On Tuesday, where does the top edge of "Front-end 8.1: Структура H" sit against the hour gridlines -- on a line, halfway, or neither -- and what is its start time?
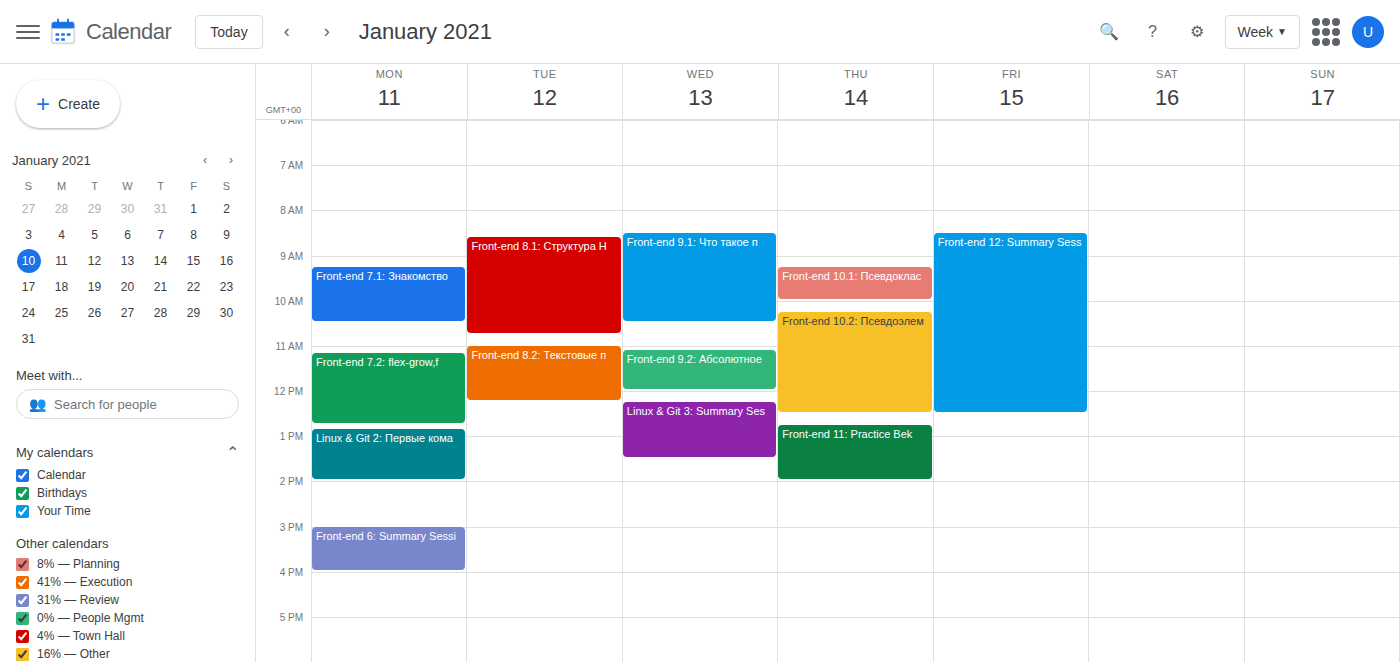
08:35 -- neither: 35 minutes below the 08:00 line and 25 minutes above the 09:00 line.